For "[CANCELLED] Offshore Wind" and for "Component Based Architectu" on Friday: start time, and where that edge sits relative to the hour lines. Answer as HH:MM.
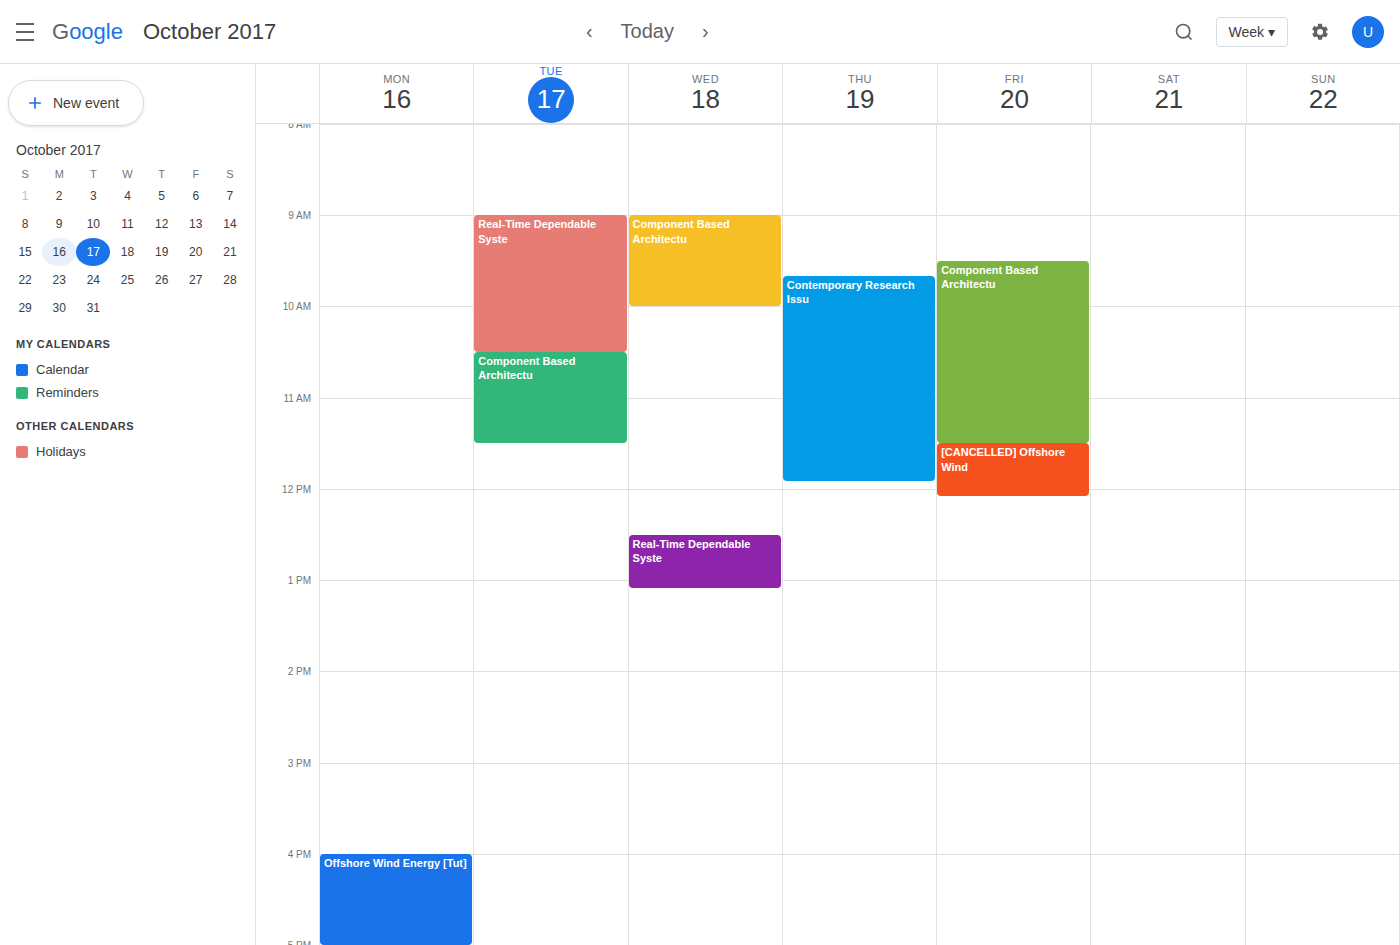
"[CANCELLED] Offshore Wind": 11:30, halfway between the 11:00 and 12:00 lines. "Component Based Architectu": 09:30, halfway between the 09:00 and 10:00 lines.